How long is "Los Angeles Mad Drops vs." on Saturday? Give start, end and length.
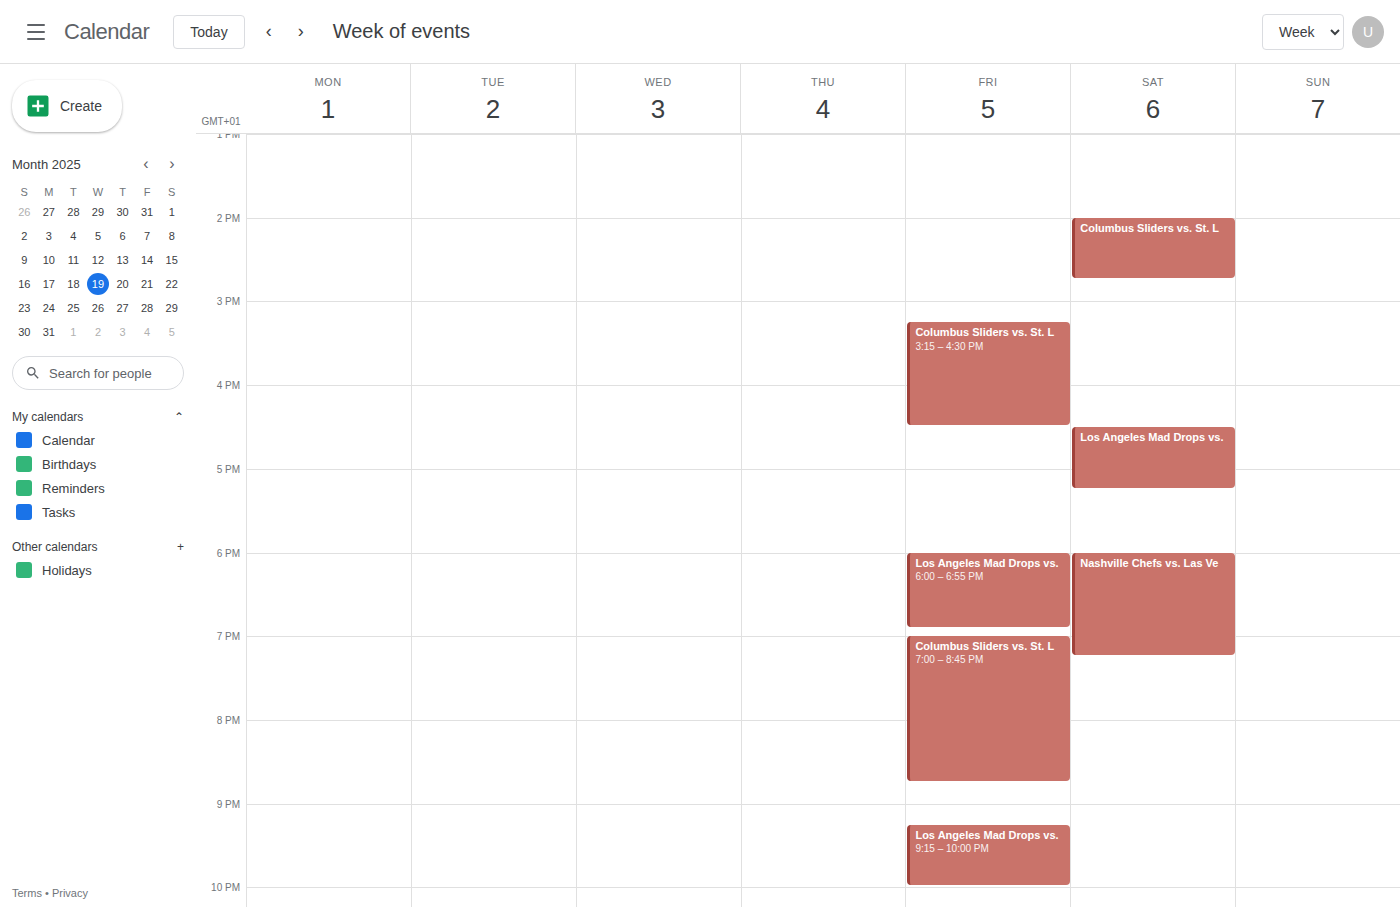
4:30 PM to 5:15 PM, 45 minutes